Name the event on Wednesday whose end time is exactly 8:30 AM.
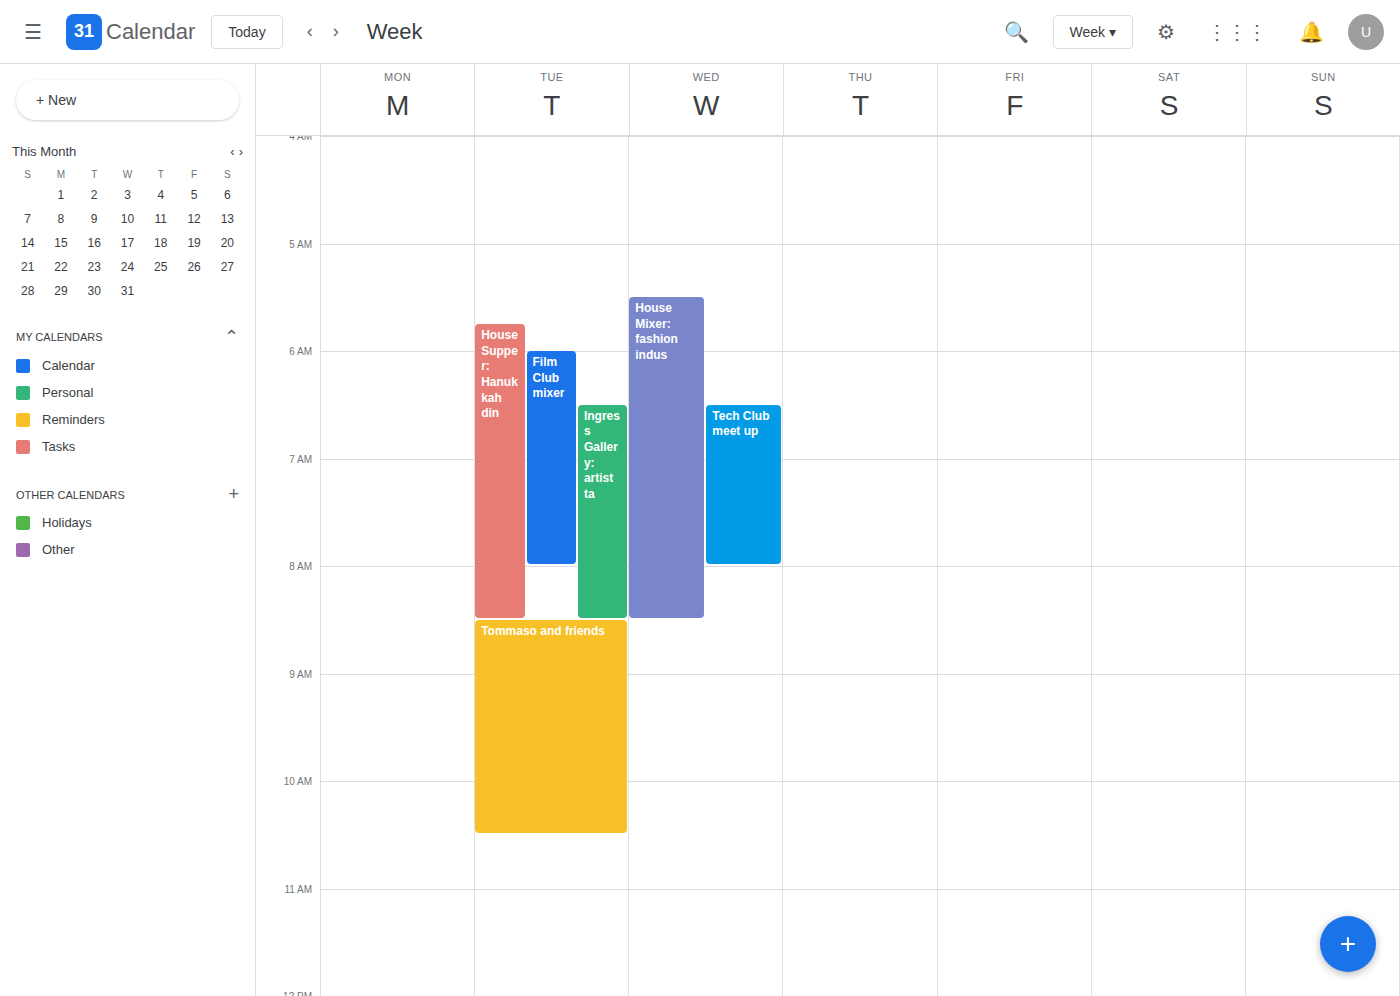
"House Mixer: fashion indus"